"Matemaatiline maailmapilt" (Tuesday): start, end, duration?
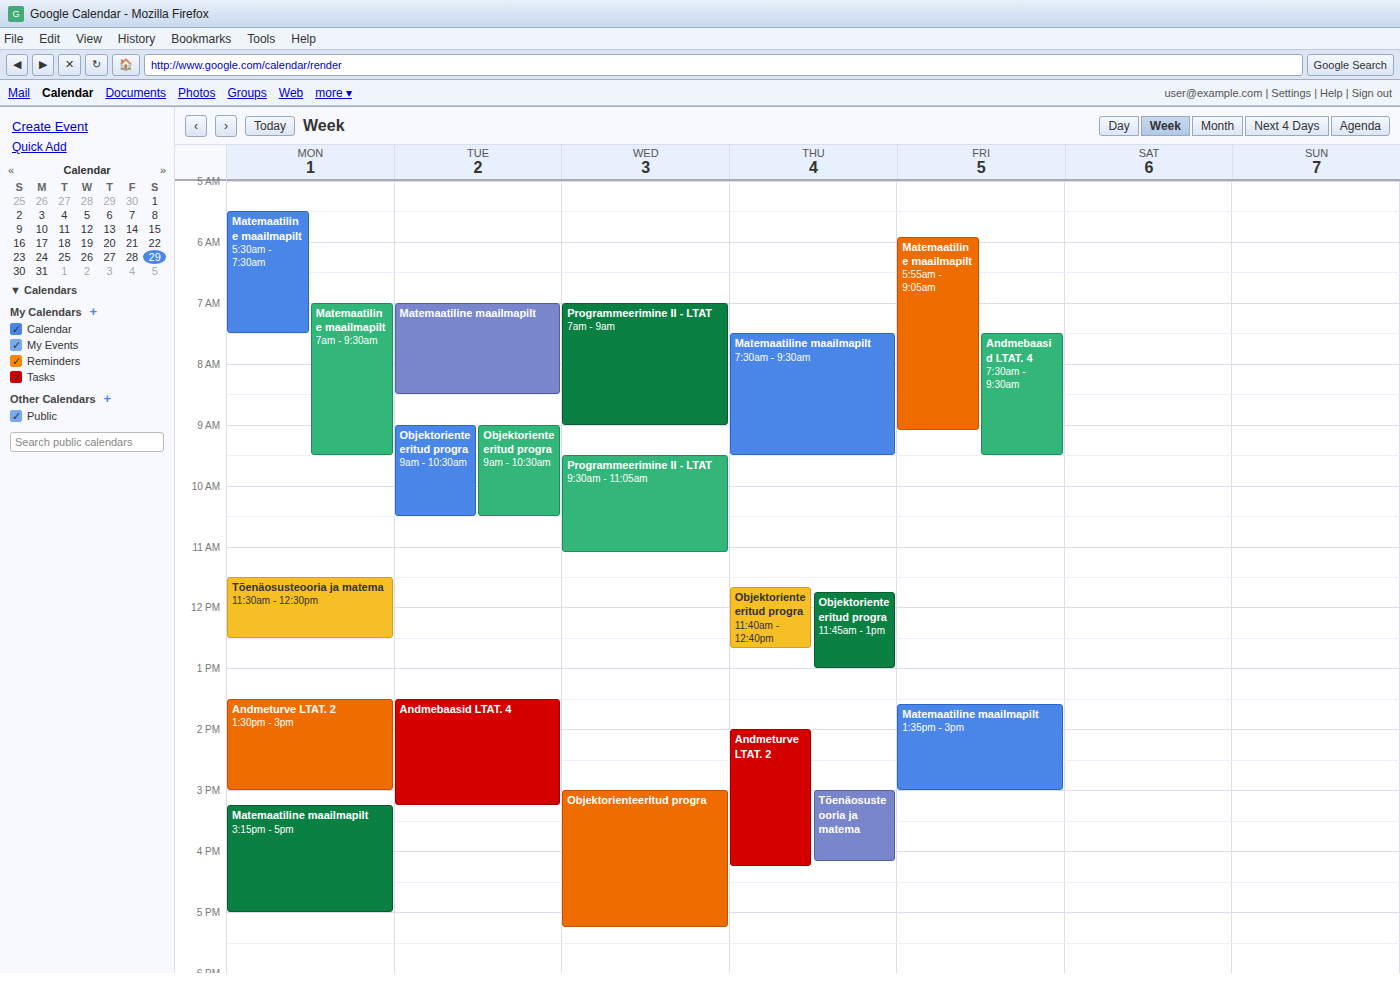
7:00 AM to 8:30 AM, 1 hour 30 minutes